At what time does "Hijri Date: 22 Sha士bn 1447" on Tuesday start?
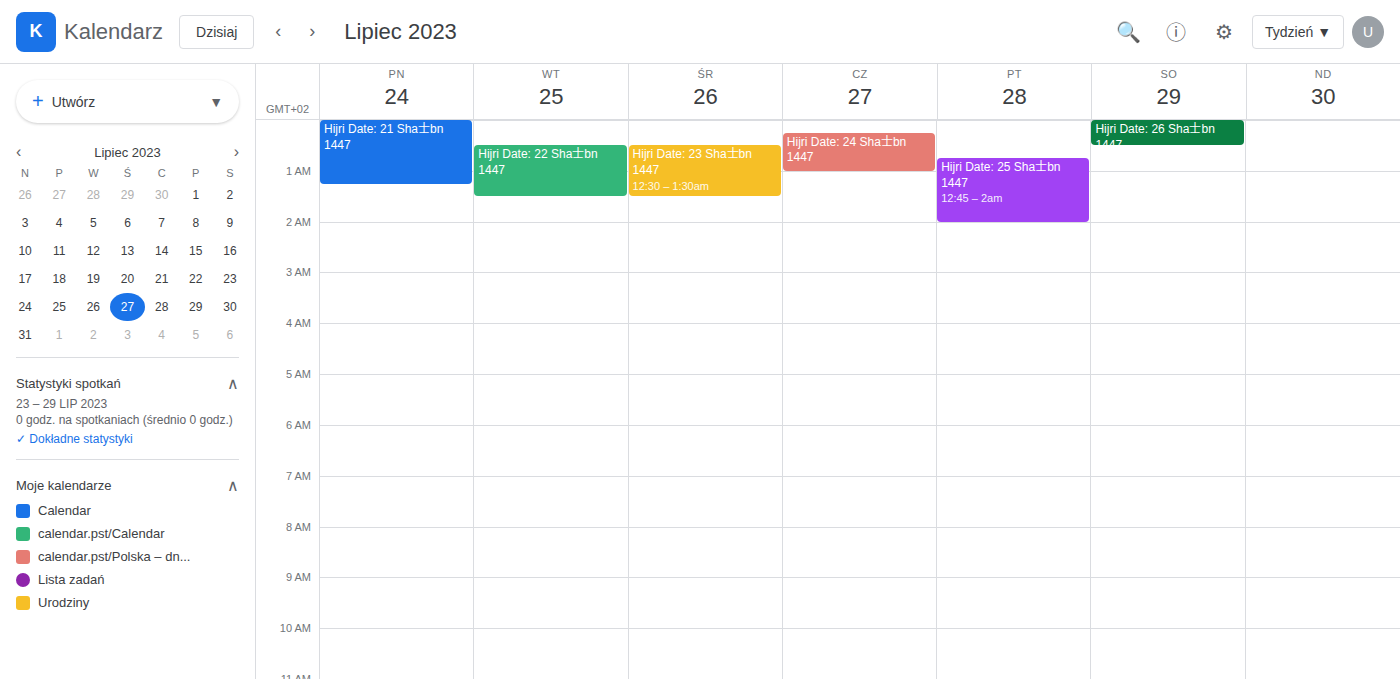
12:30 AM